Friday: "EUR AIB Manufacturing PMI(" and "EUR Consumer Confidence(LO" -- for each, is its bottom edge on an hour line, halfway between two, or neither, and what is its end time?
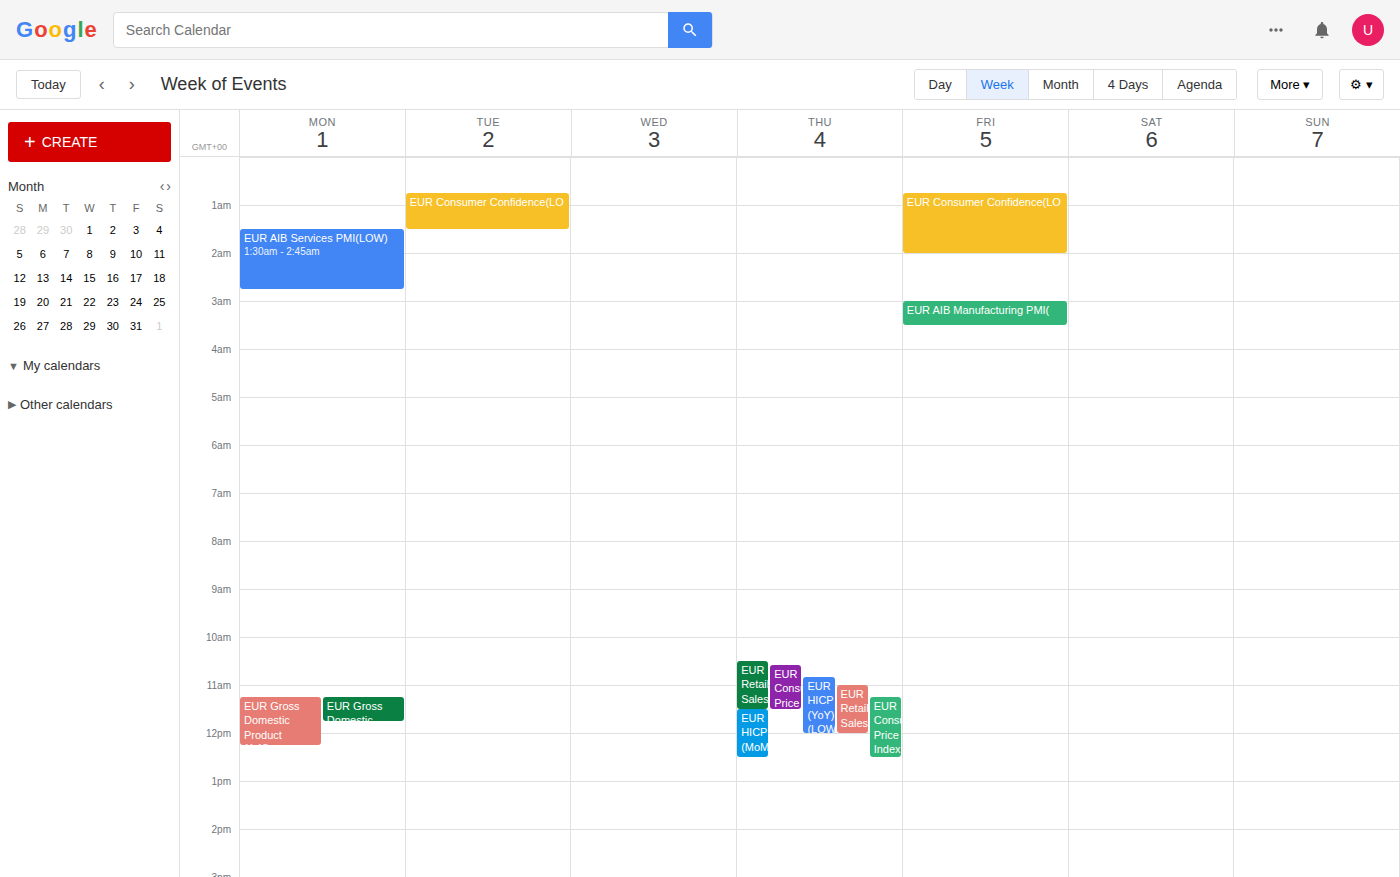
"EUR AIB Manufacturing PMI(": 3:30 AM, halfway between the 3 AM and 4 AM lines. "EUR Consumer Confidence(LO": 2:00 AM, exactly on the 2 AM line.